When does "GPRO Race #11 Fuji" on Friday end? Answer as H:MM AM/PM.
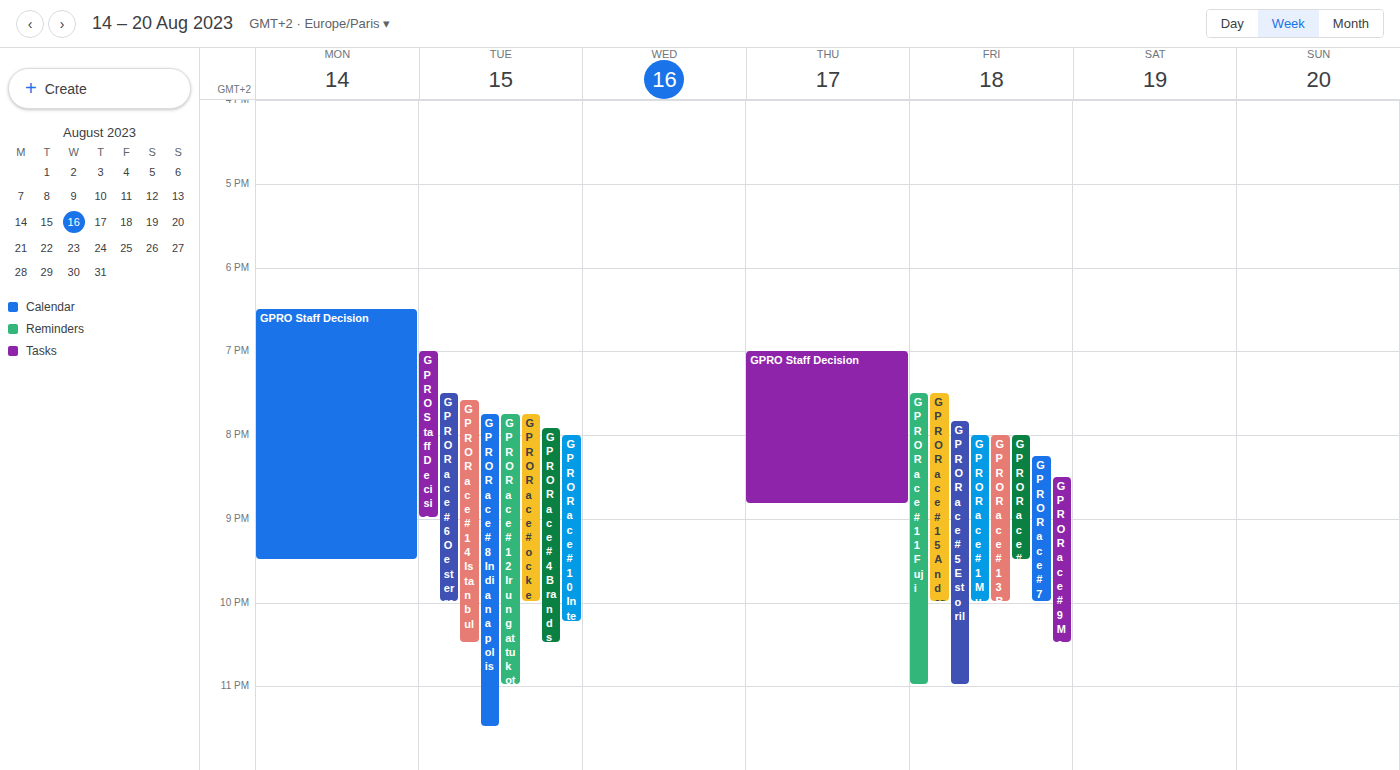
11:00 PM